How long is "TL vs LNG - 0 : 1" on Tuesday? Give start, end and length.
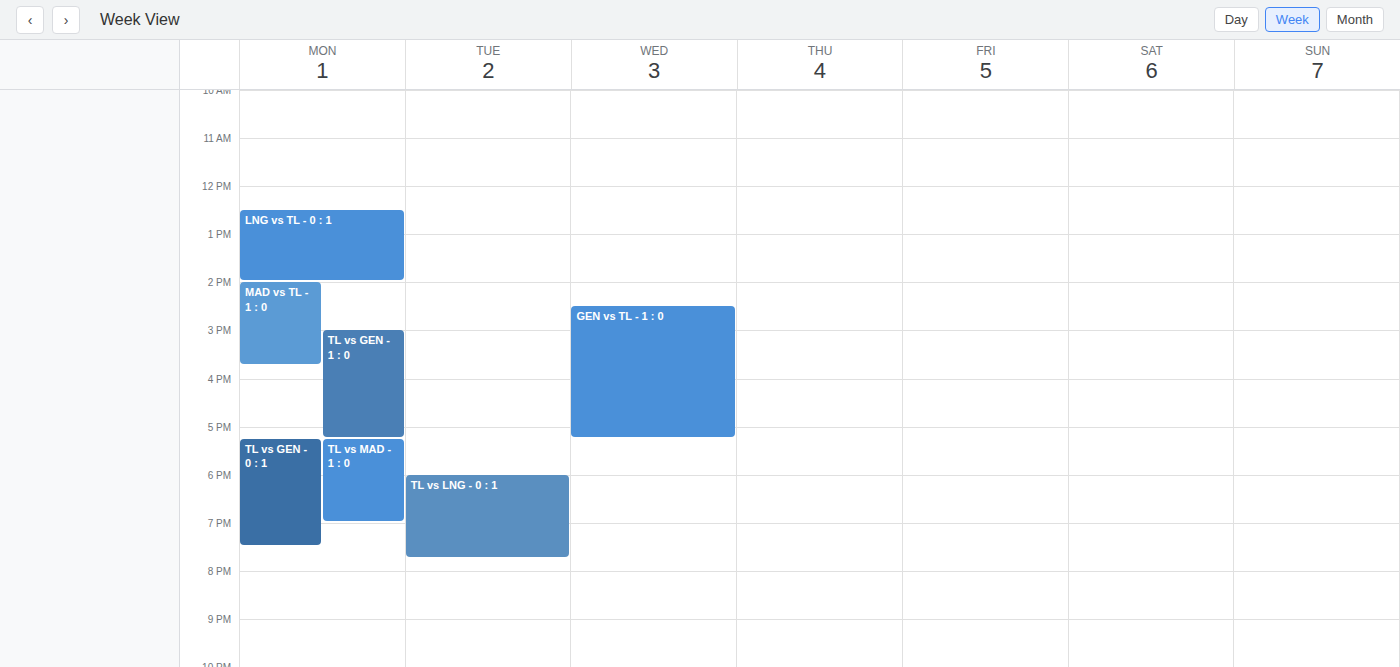
6:00 PM to 7:45 PM, 1 hour 45 minutes